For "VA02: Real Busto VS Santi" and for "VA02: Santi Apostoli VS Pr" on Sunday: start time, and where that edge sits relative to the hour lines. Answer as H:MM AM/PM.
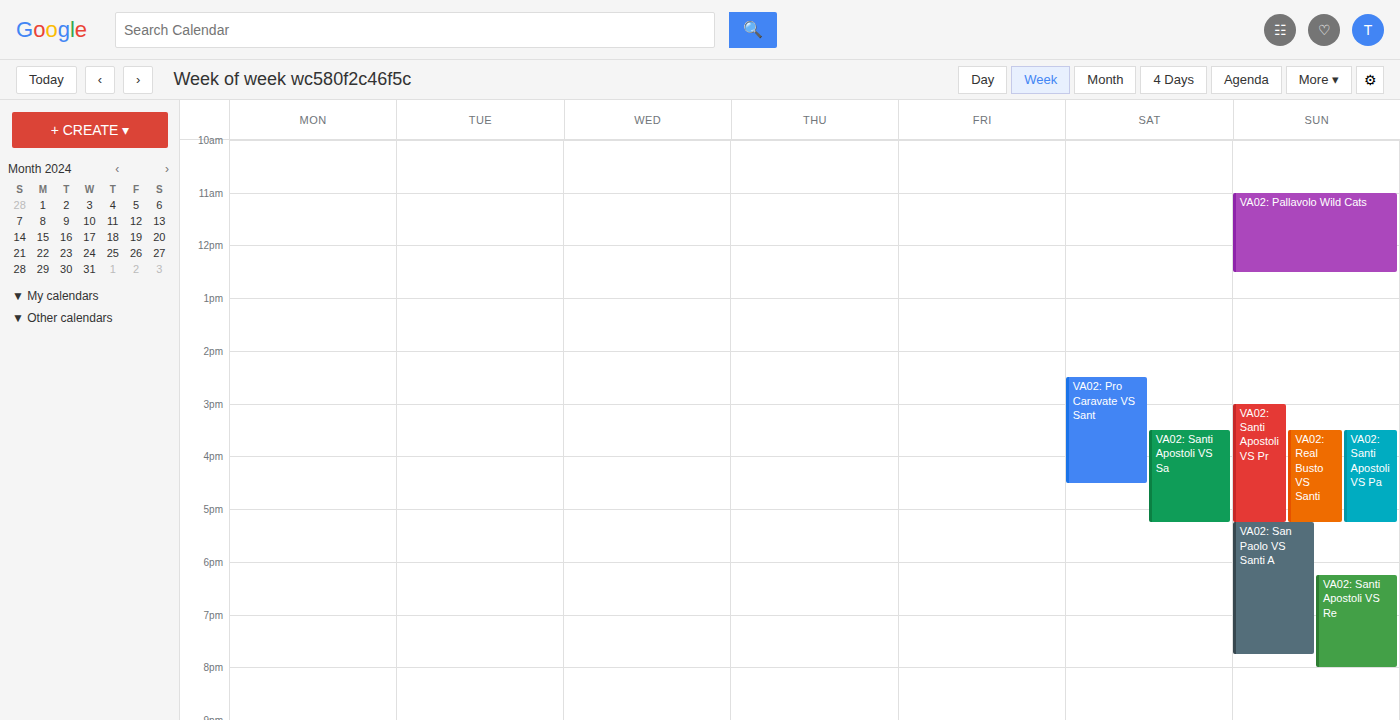
"VA02: Real Busto VS Santi": 3:30 PM, halfway between the 3 PM and 4 PM lines. "VA02: Santi Apostoli VS Pr": 3:00 PM, exactly on the 3 PM line.